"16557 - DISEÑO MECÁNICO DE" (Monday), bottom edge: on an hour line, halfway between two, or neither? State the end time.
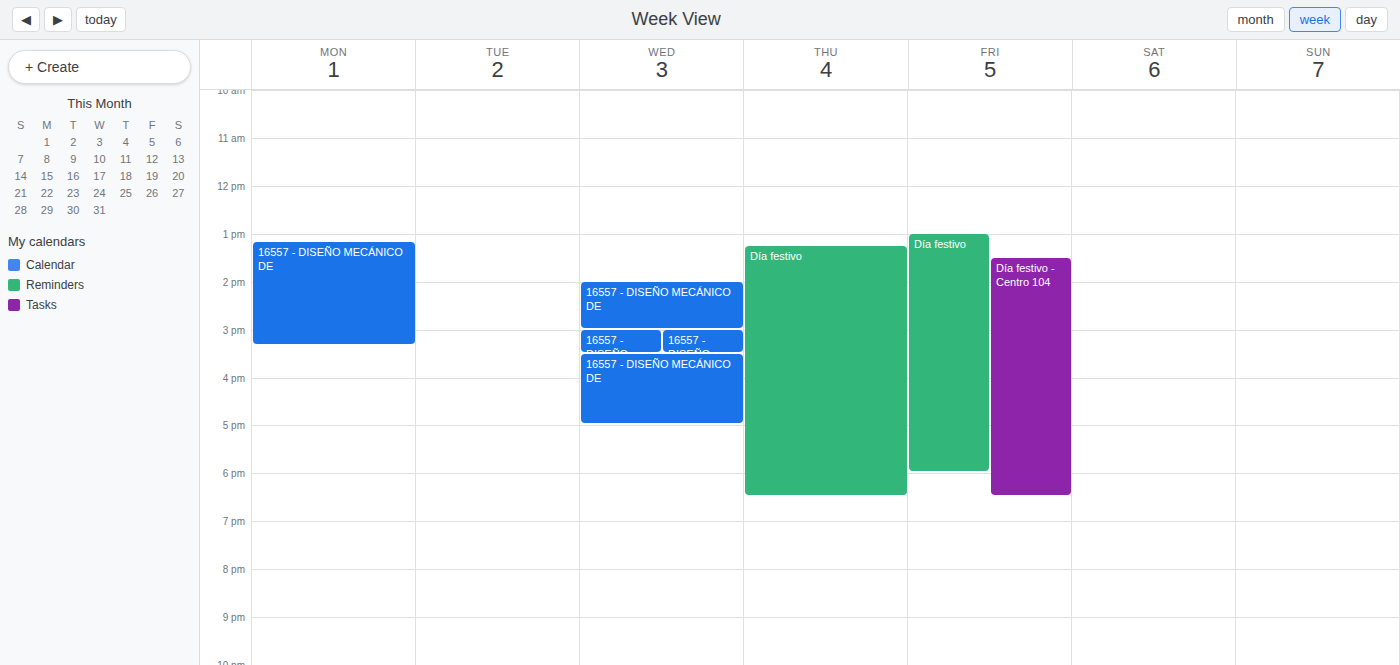
3:20 PM -- neither: 20 minutes below the 3 PM line and 40 minutes above the 4 PM line.